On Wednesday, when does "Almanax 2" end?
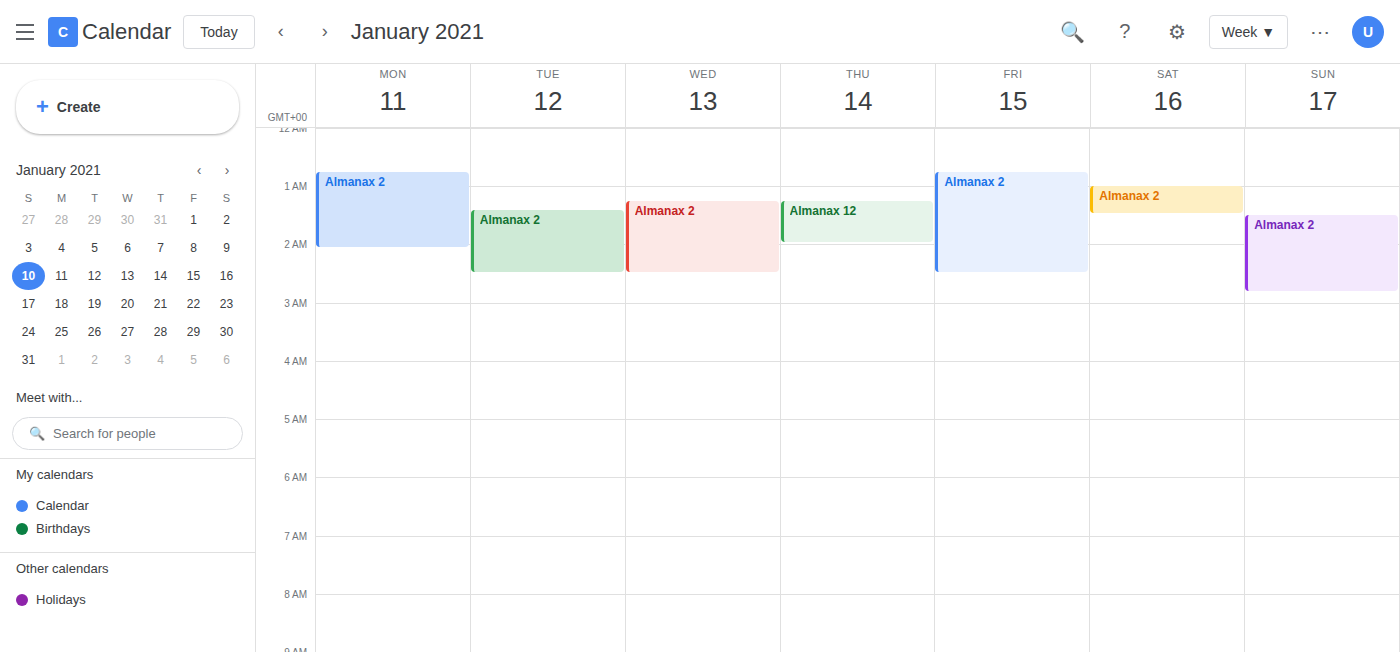
2:30 AM